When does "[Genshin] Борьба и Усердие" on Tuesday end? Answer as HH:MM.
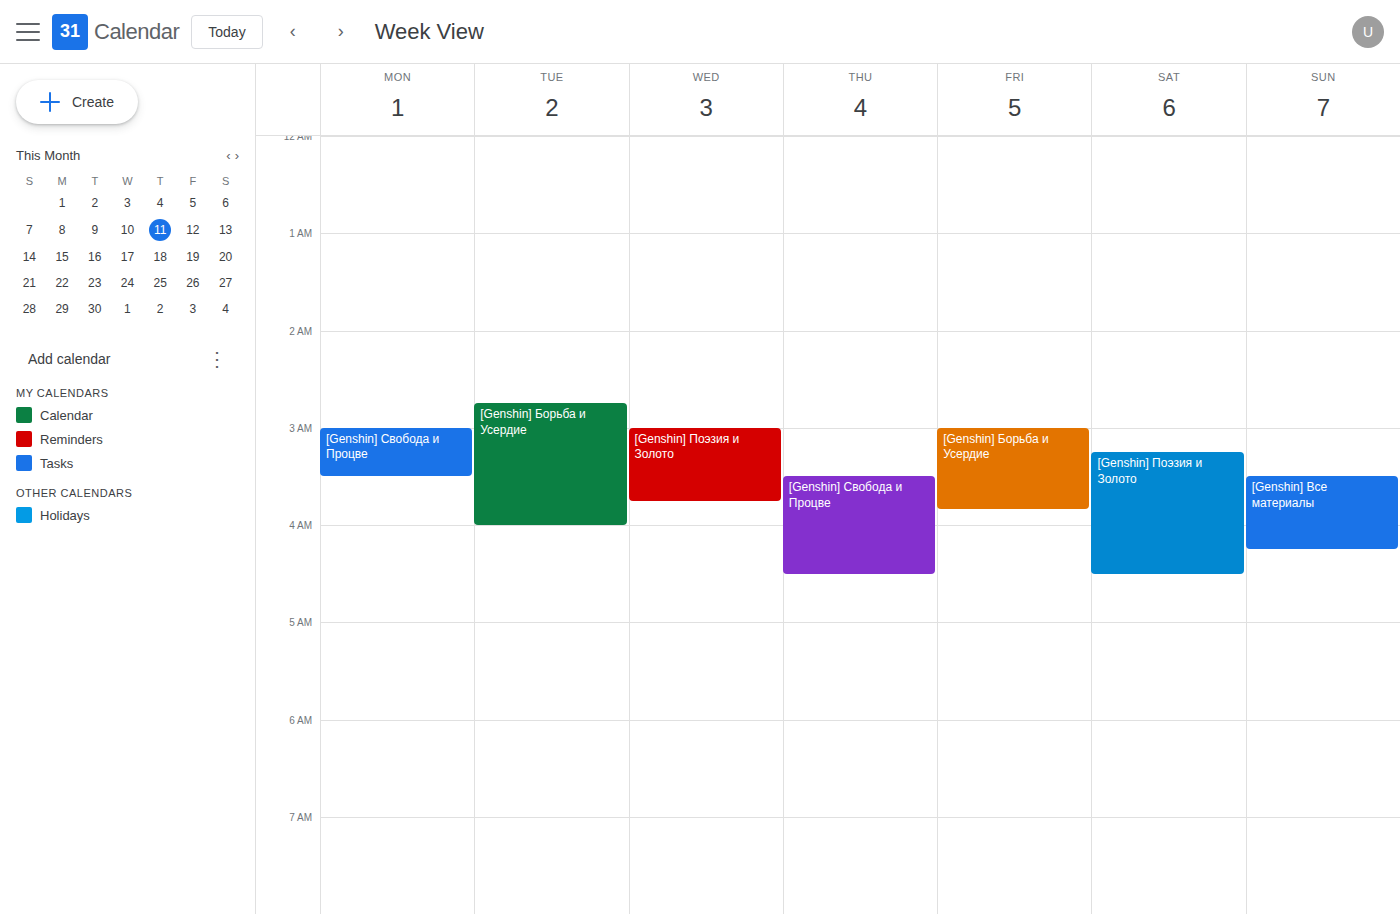
04:00